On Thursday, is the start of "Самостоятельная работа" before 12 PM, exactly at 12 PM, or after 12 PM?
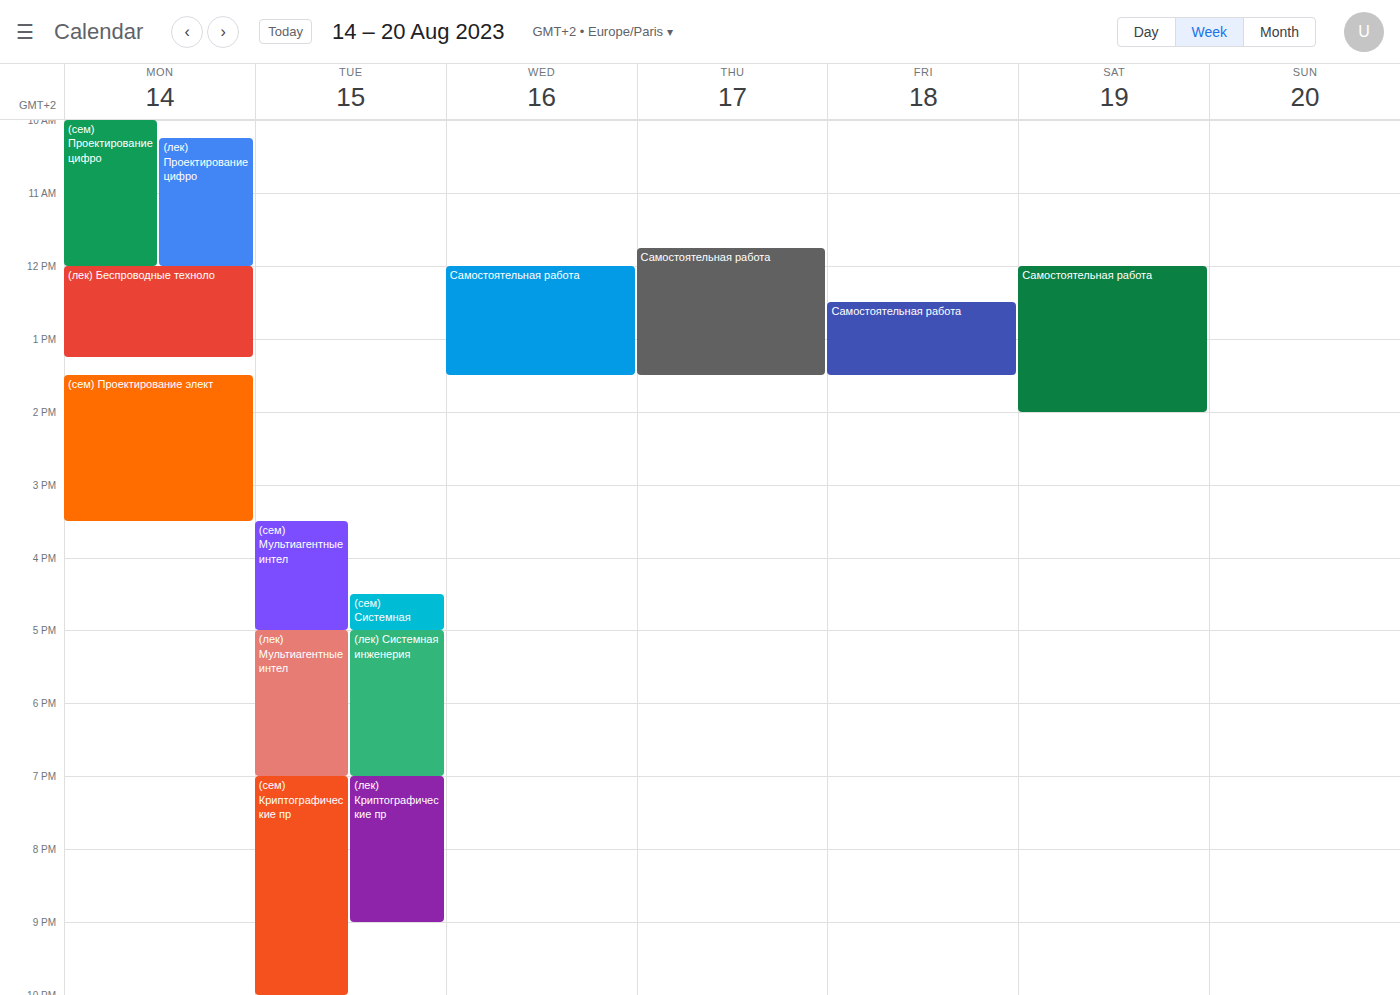
11:45 AM -- before 12 PM, 15 minutes above the 12 PM line.